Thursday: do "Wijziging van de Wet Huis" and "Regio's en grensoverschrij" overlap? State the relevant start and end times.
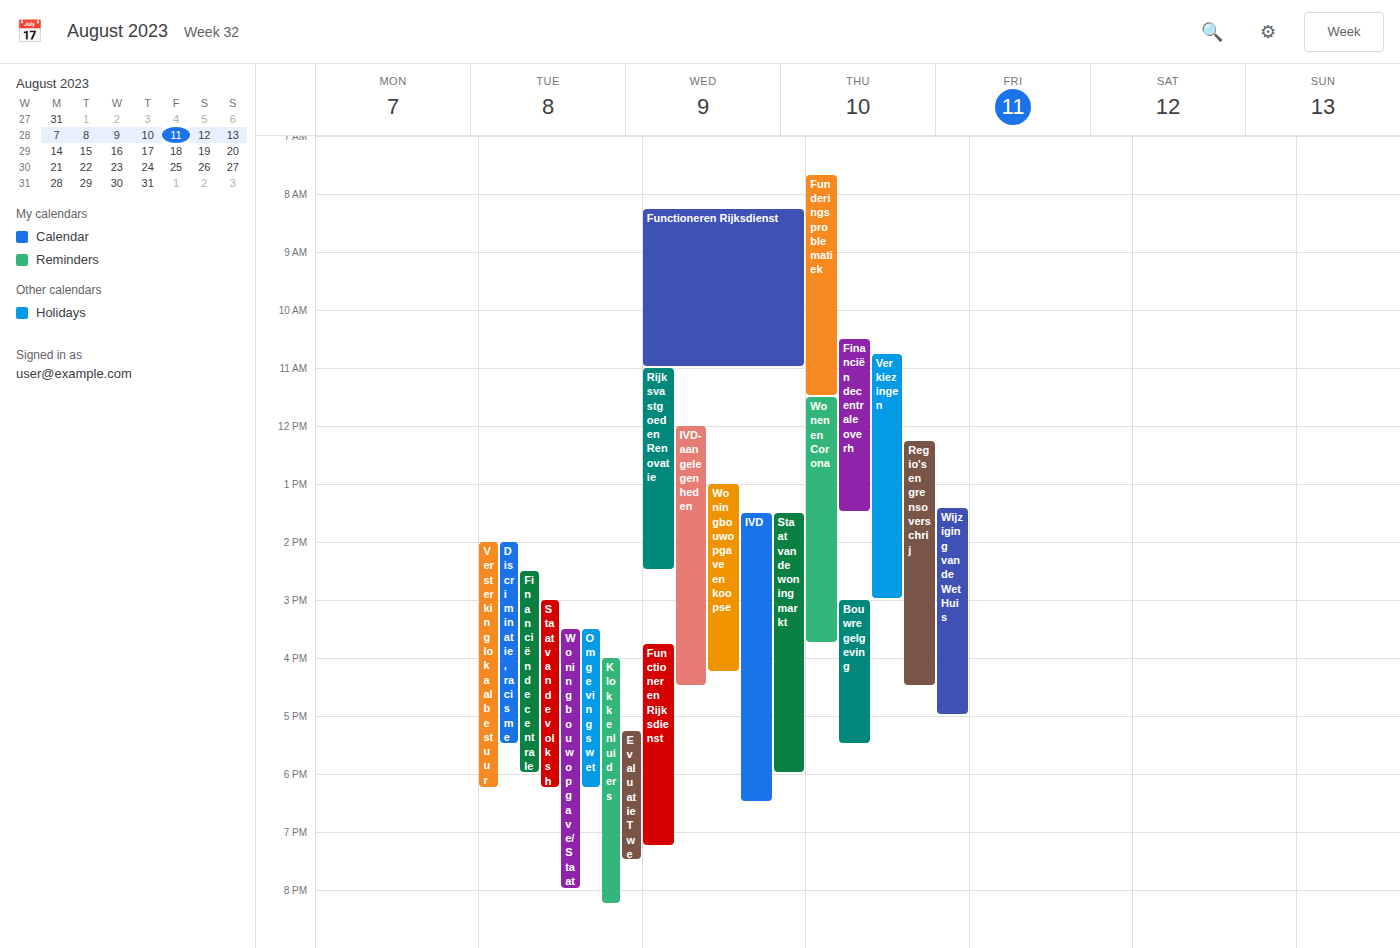
"Wijziging van de Wet Huis" starts at 1:25 PM, before "Regio's en grensoverschrij" ends at 4:30 PM -- they overlap.